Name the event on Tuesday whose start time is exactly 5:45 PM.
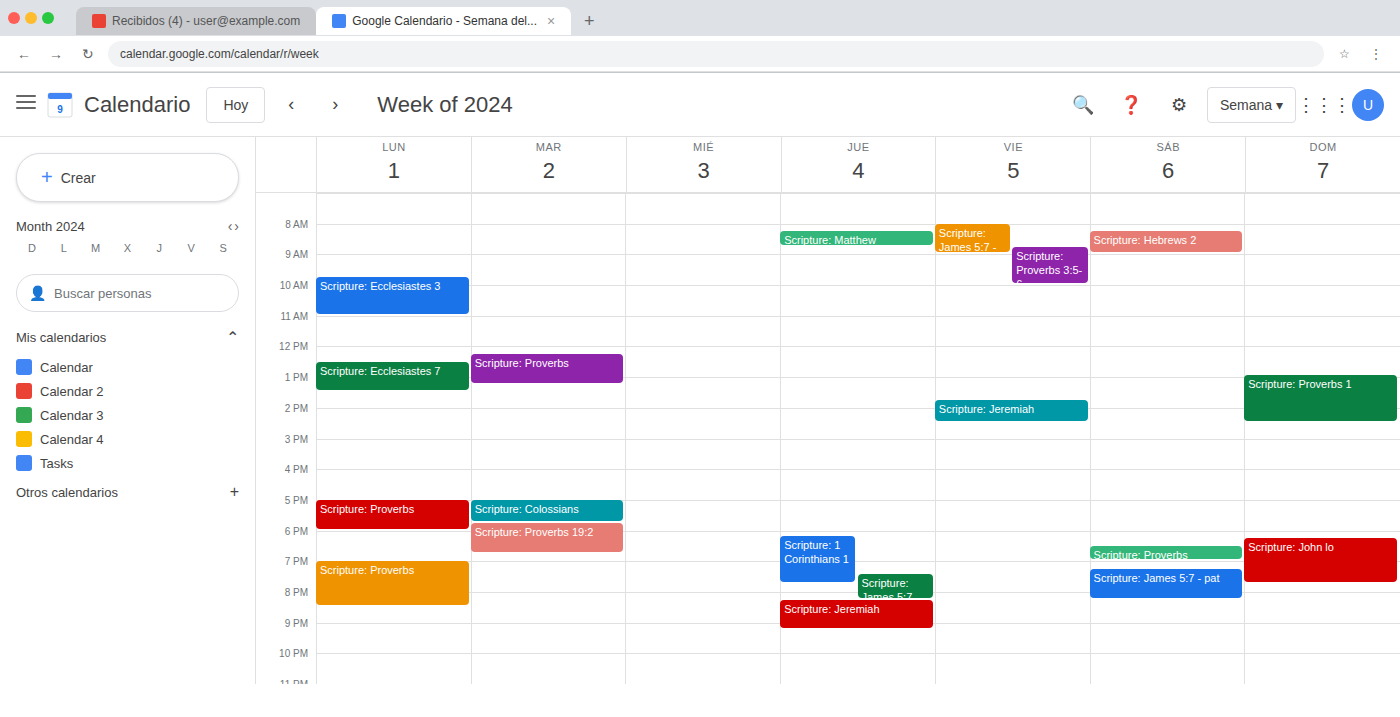
"Scripture: Proverbs 19:2"